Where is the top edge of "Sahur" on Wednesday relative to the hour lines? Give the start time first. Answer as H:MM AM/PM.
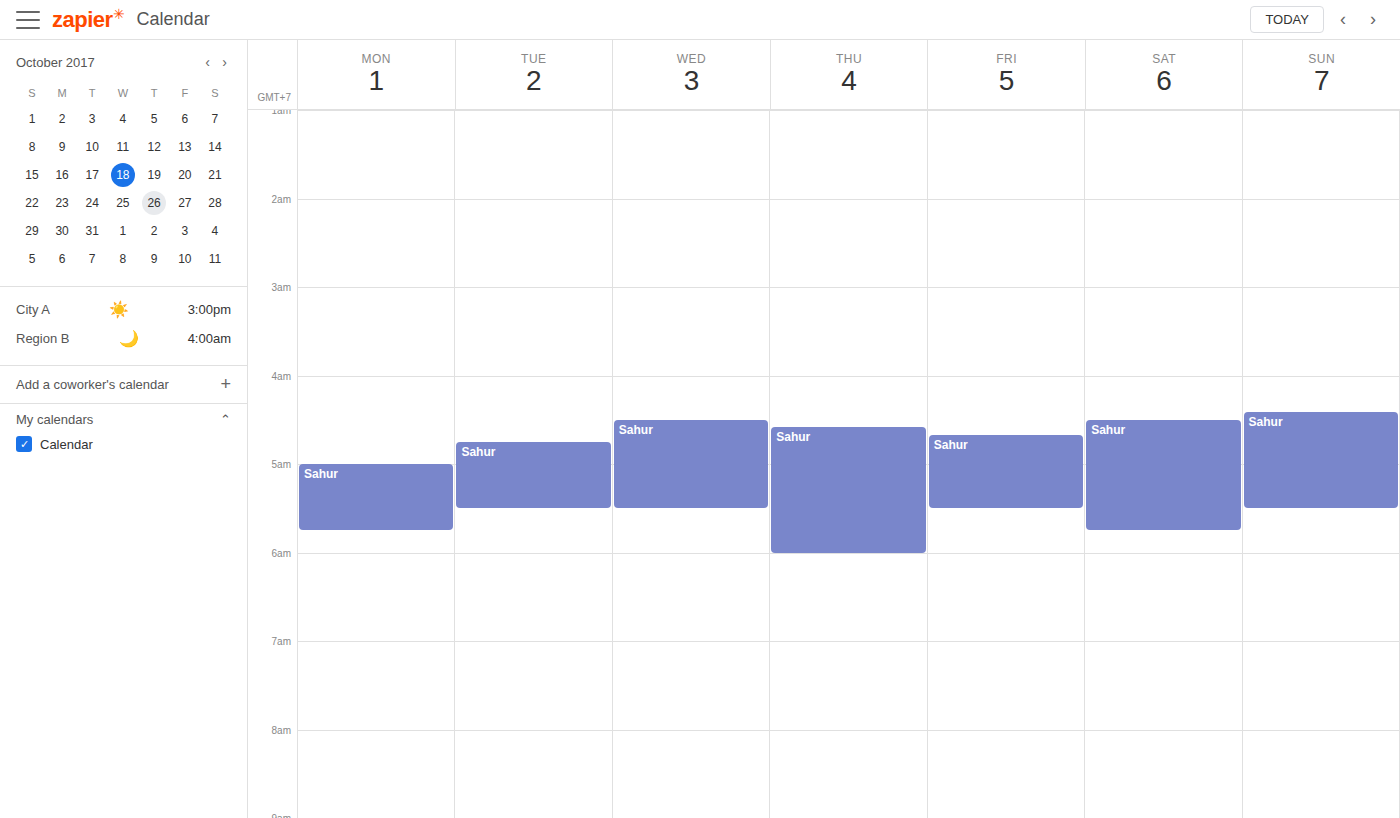
4:30 AM -- halfway between the 4 AM and 5 AM lines.